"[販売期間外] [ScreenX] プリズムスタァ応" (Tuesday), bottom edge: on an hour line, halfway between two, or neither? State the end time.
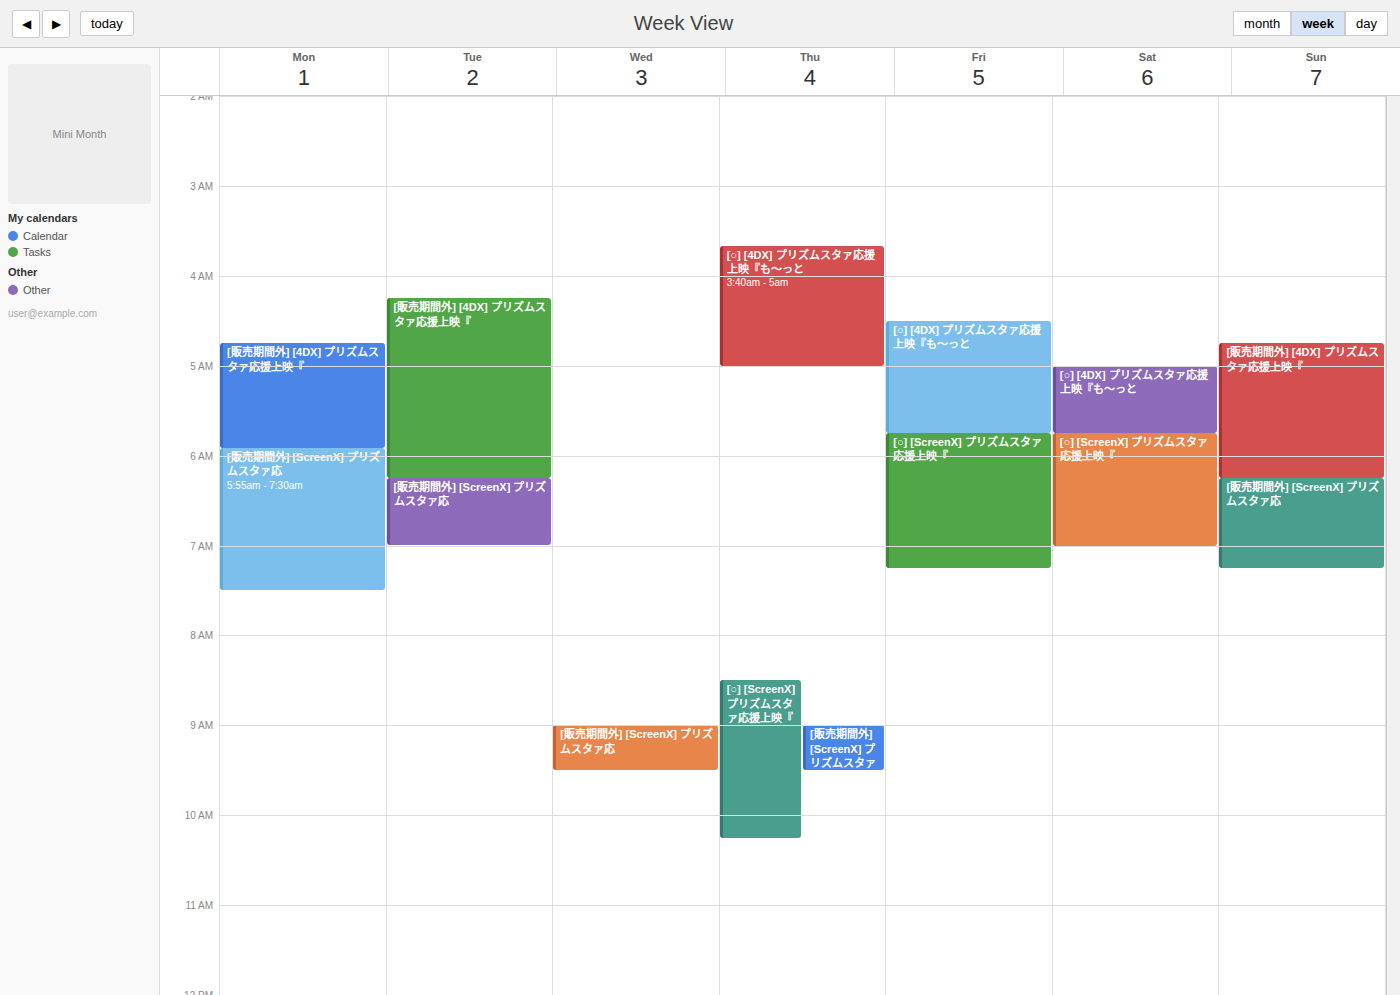
7:00 AM -- exactly on the 7 AM line.